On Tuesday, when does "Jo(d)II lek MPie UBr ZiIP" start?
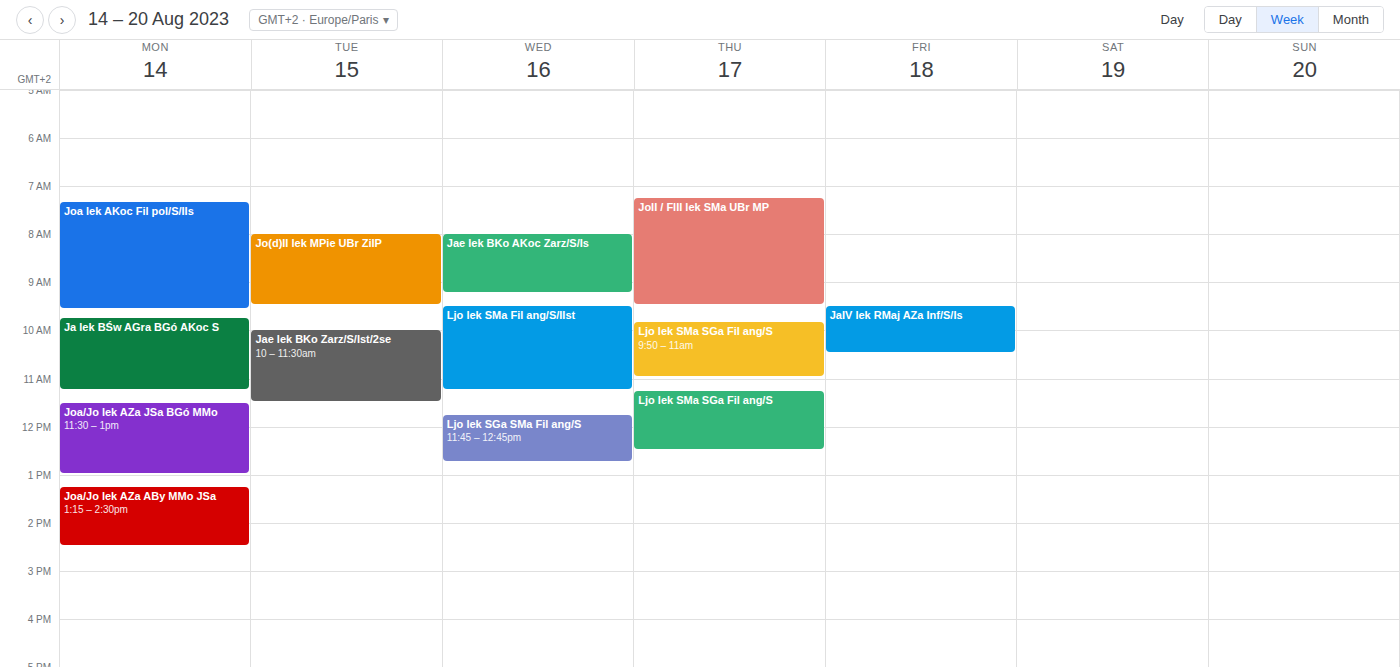
08:00